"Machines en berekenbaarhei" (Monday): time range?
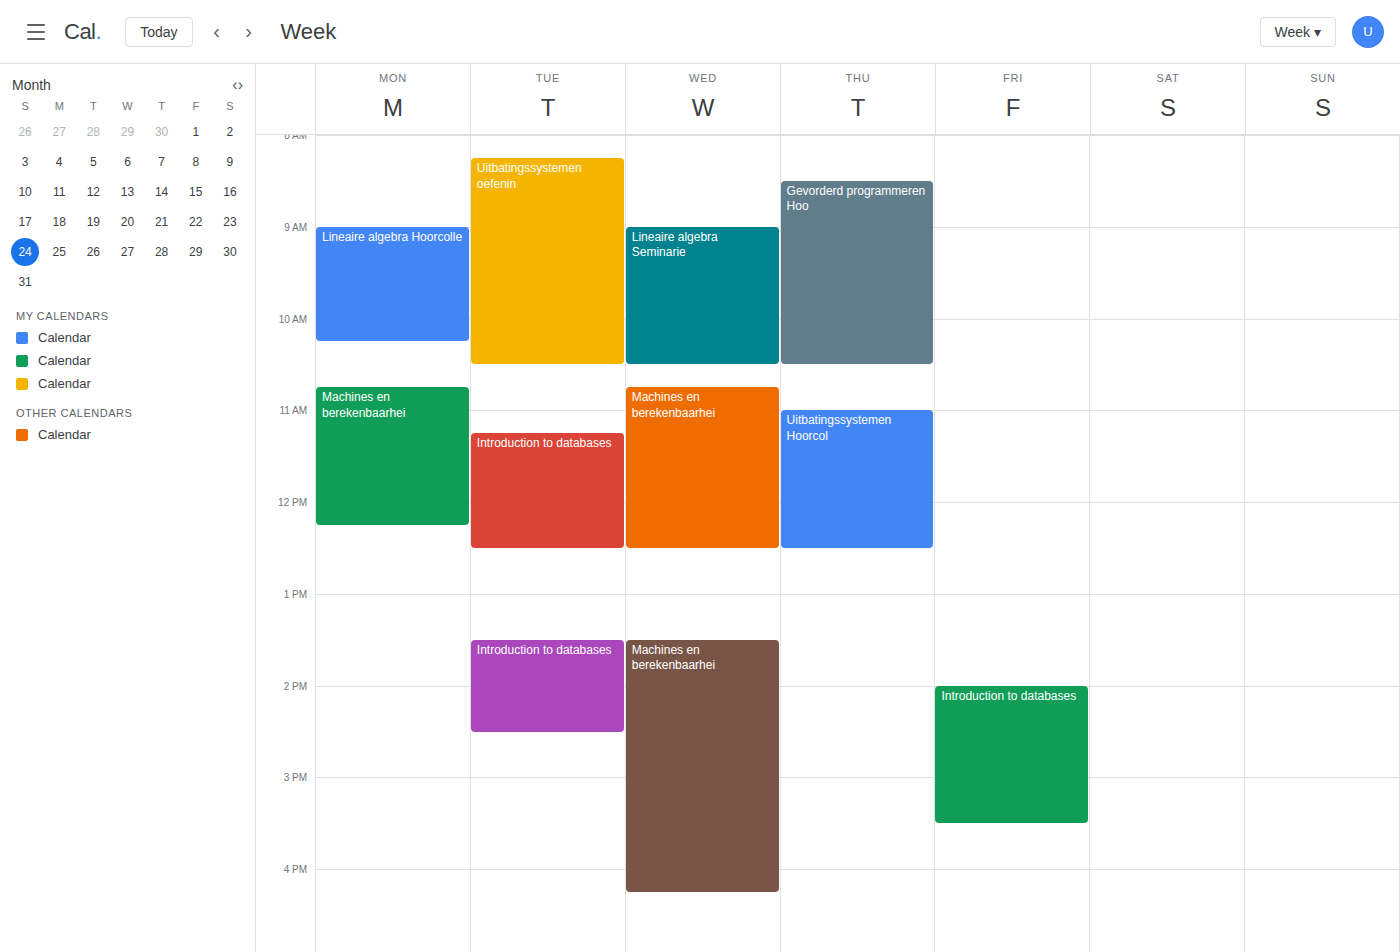
10:45 AM to 12:15 PM